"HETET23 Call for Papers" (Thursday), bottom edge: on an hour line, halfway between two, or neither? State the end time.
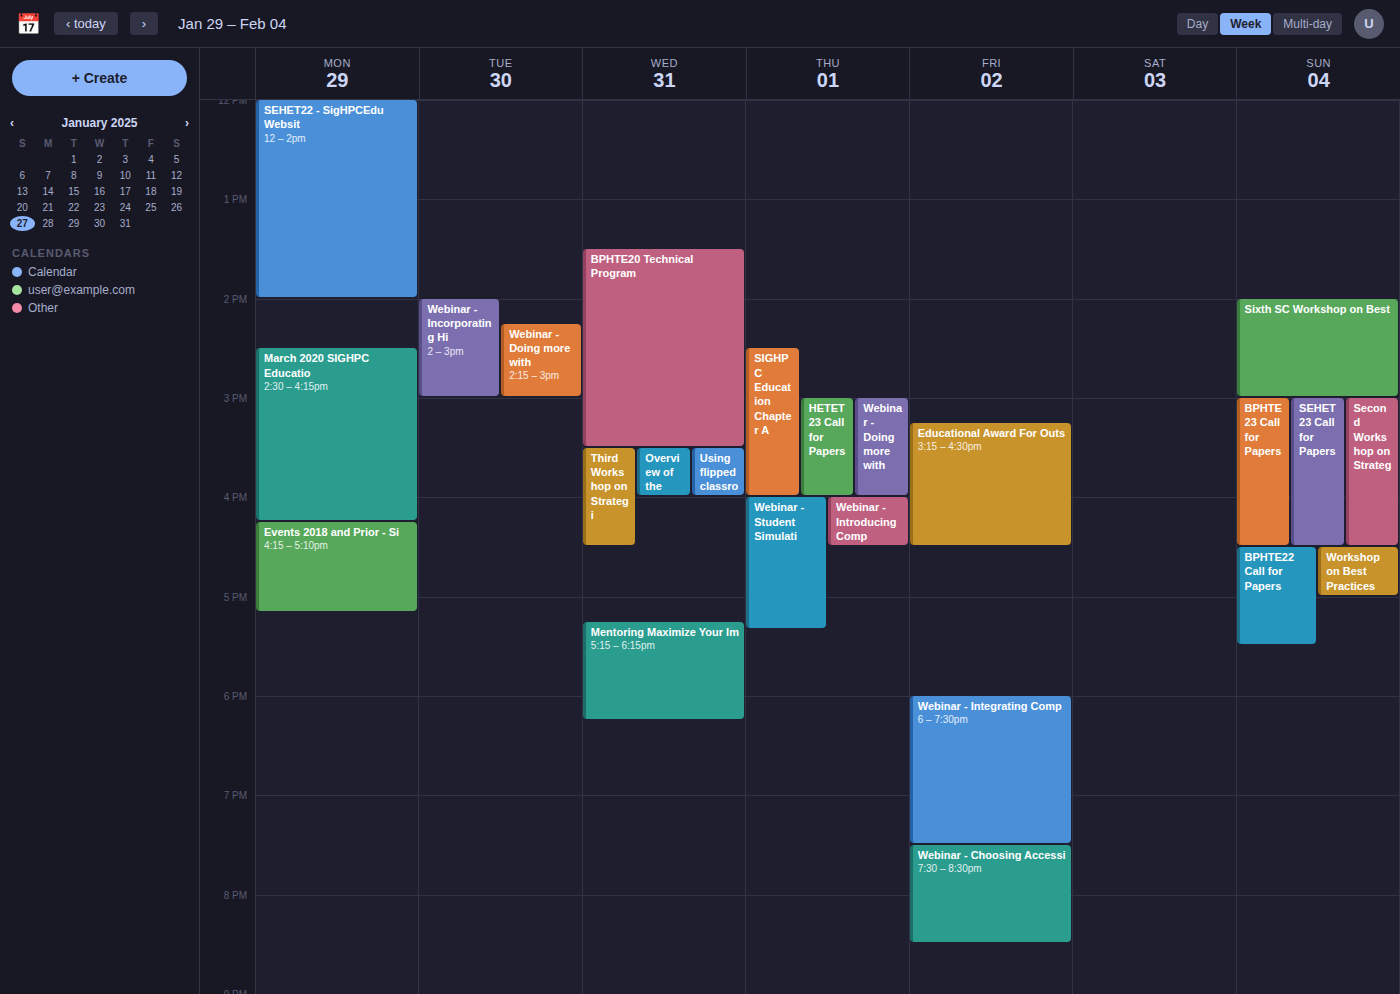
4:00 PM -- exactly on the 4 PM line.